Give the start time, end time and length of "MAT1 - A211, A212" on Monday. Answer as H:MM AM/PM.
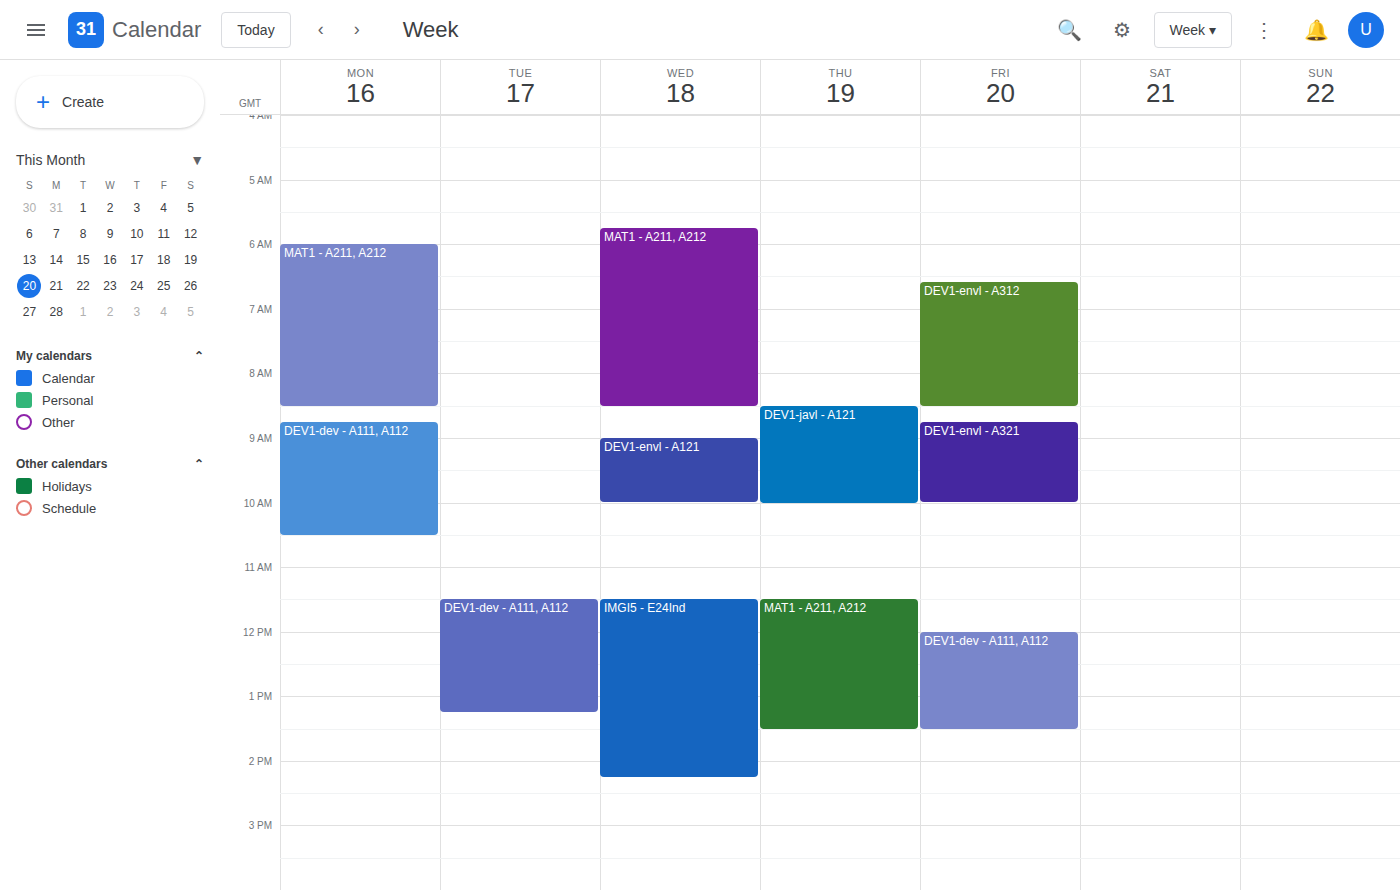
6:00 AM to 8:30 AM, 2 hours 30 minutes